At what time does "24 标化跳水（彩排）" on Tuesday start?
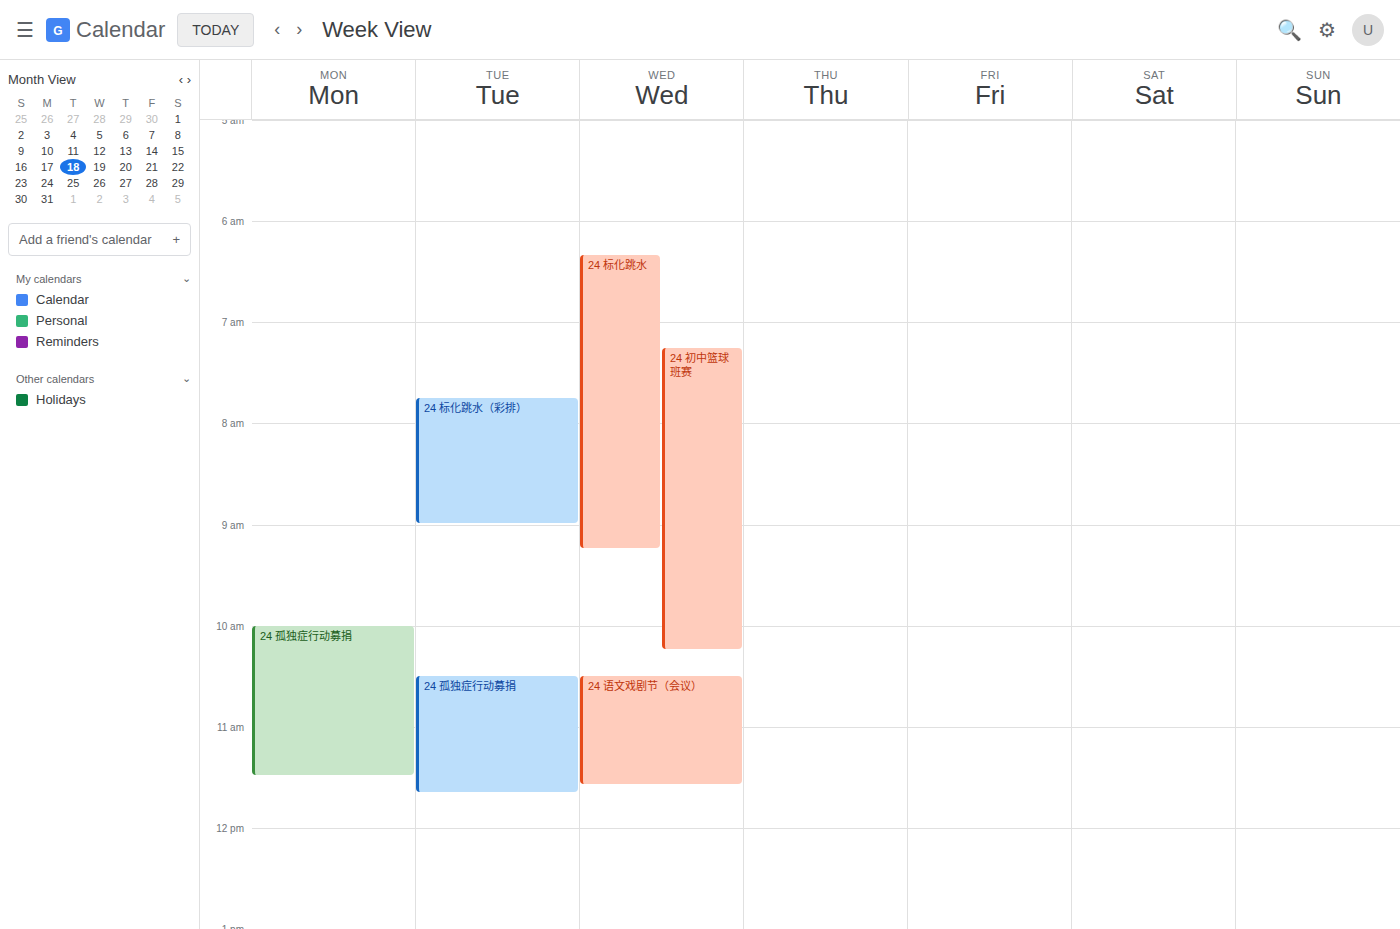
7:45 AM